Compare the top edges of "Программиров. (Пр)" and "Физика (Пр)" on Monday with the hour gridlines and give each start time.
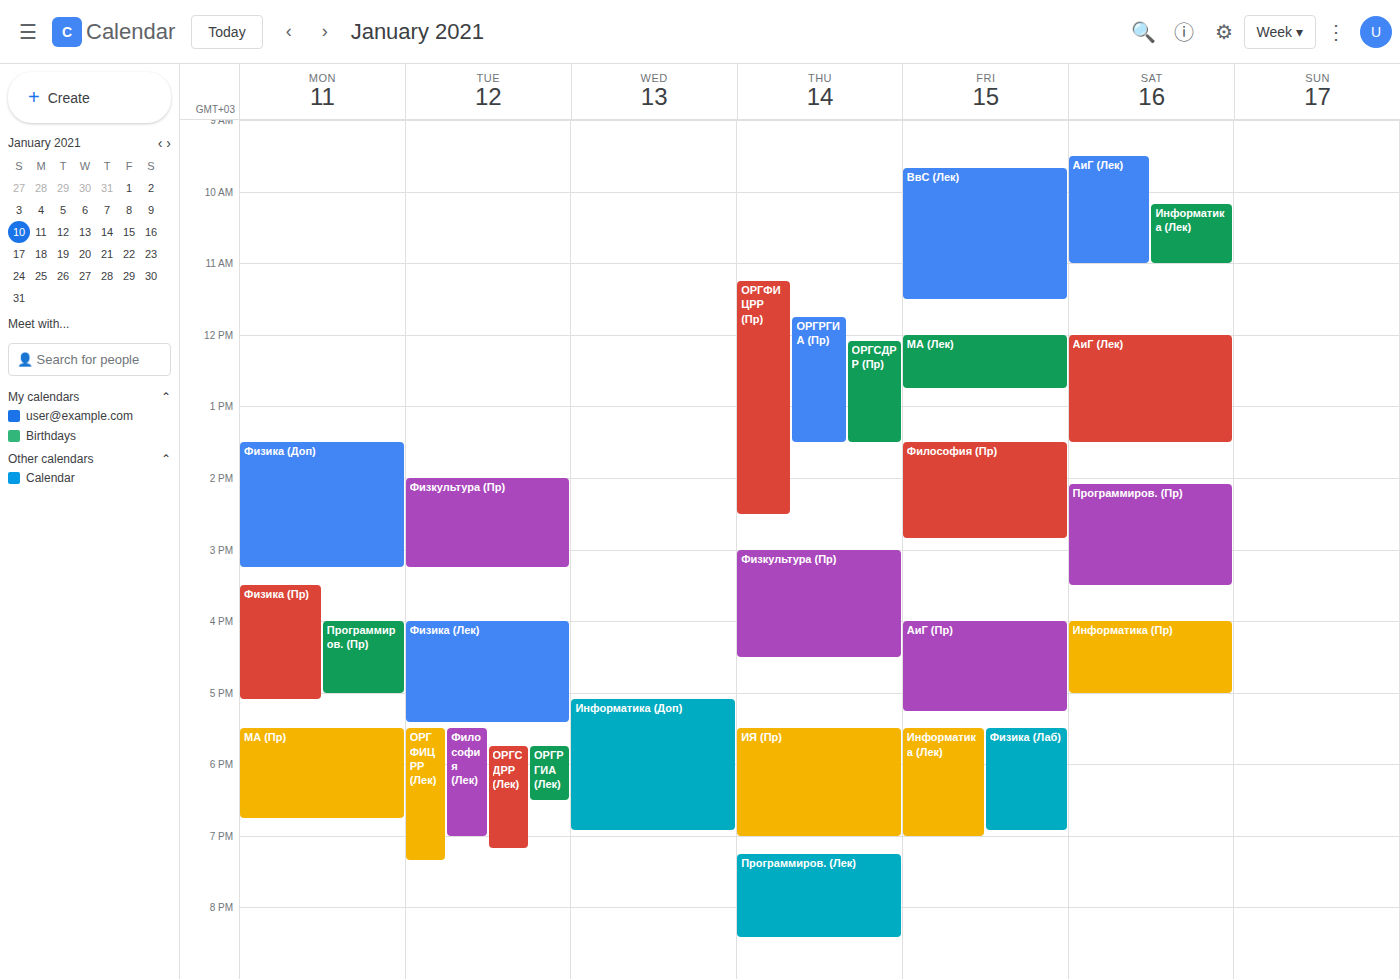
"Программиров. (Пр)": 4:00 PM, exactly on the 4 PM line. "Физика (Пр)": 3:30 PM, halfway between the 3 PM and 4 PM lines.